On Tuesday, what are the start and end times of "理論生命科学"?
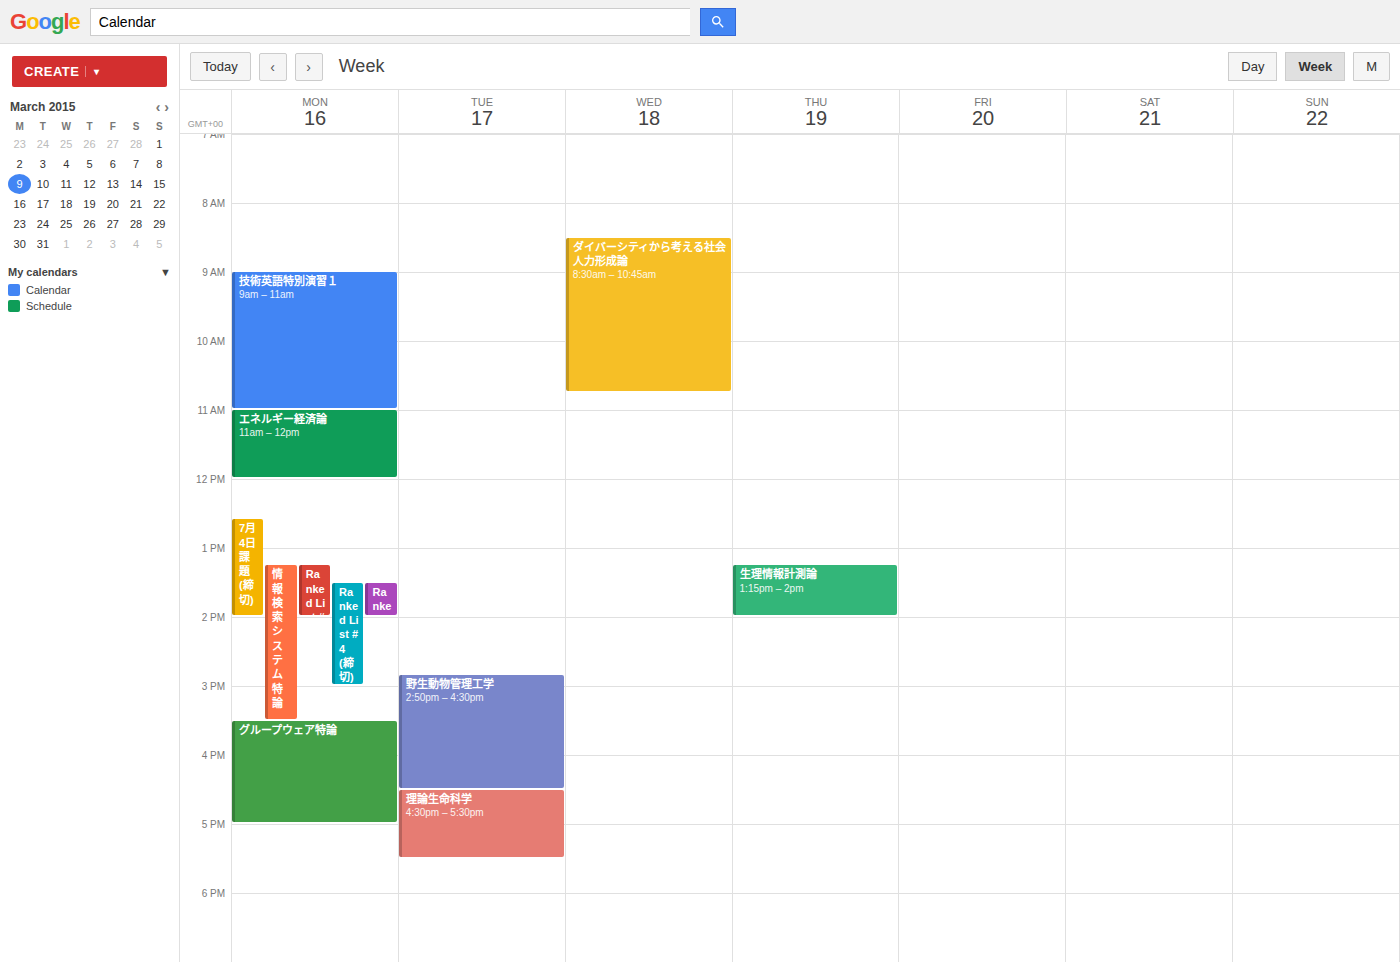
4:30 PM to 5:30 PM